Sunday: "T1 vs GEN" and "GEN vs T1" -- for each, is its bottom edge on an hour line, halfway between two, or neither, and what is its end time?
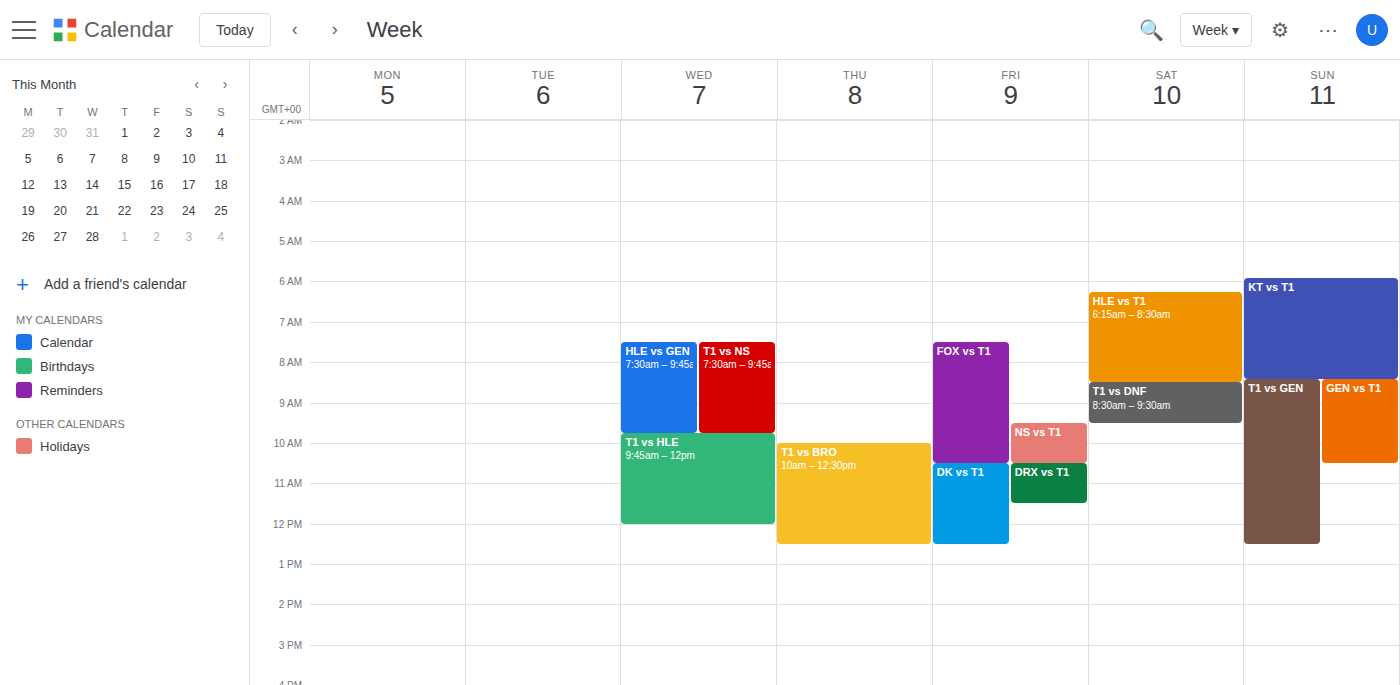
"T1 vs GEN": 12:30 PM, halfway between the 12 PM and 1 PM lines. "GEN vs T1": 10:30 AM, halfway between the 10 AM and 11 AM lines.